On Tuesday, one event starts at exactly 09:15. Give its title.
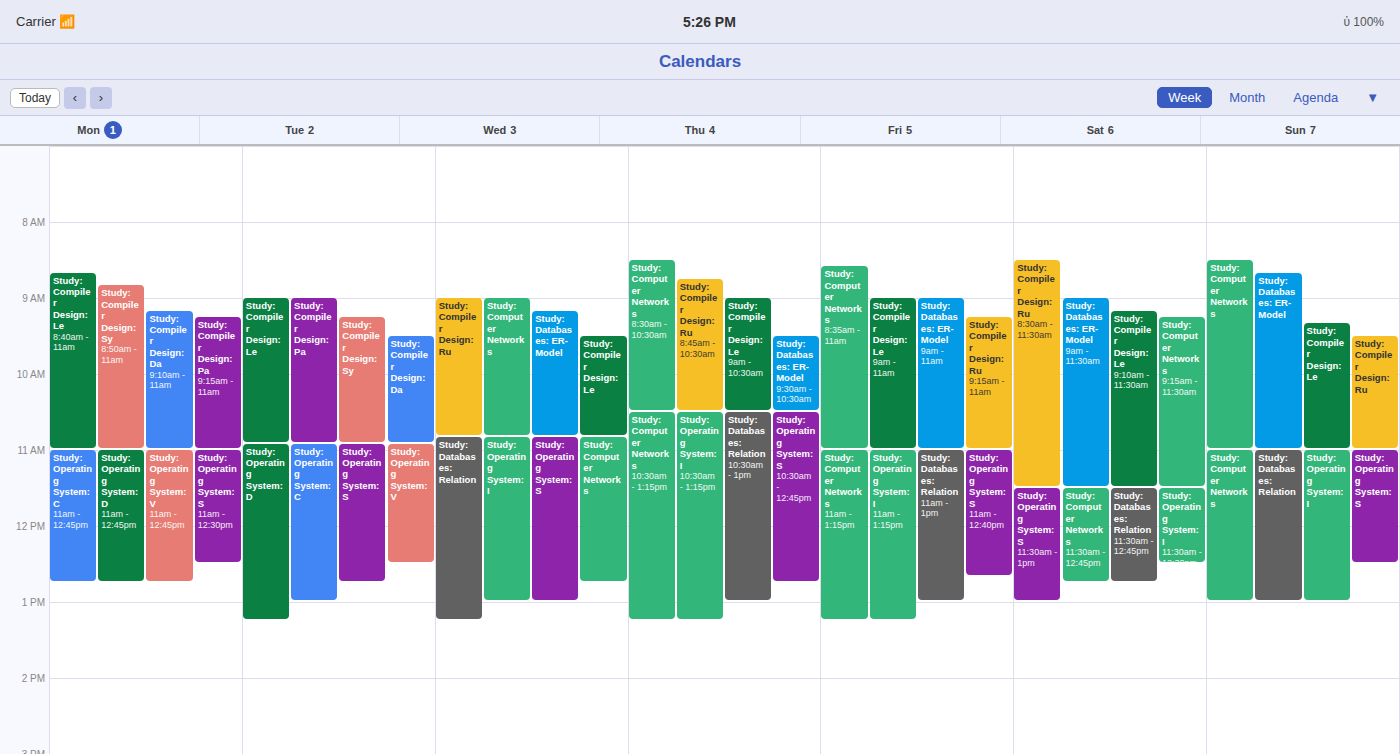
"Study: Compiler Design: Sy"